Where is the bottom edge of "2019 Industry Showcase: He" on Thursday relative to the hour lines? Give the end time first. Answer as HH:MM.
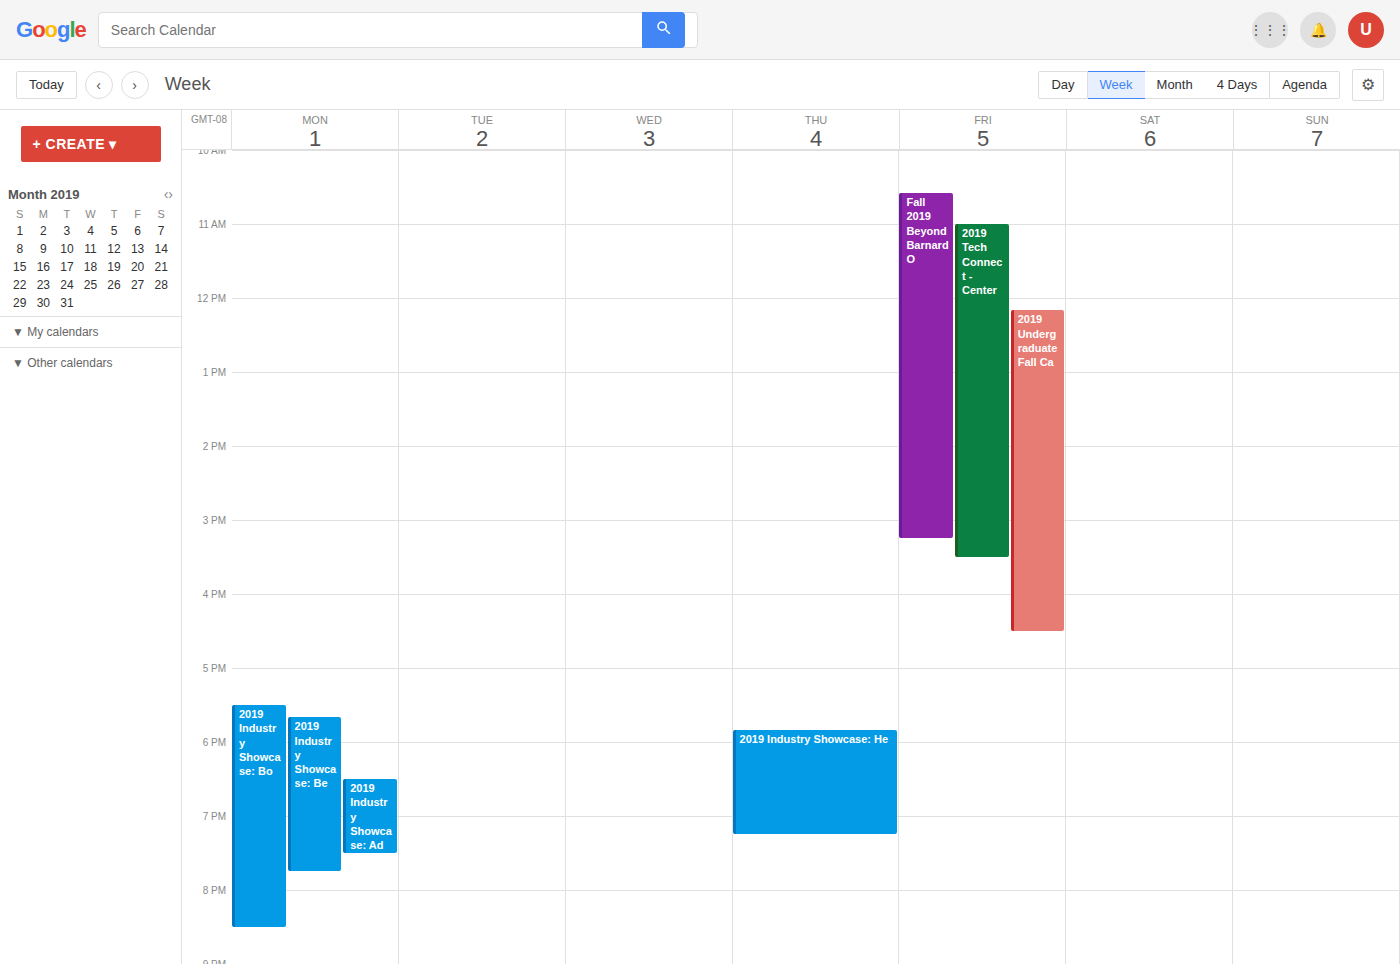
19:15 -- neither: a quarter of the way from the 19:00 line to the 20:00 line.